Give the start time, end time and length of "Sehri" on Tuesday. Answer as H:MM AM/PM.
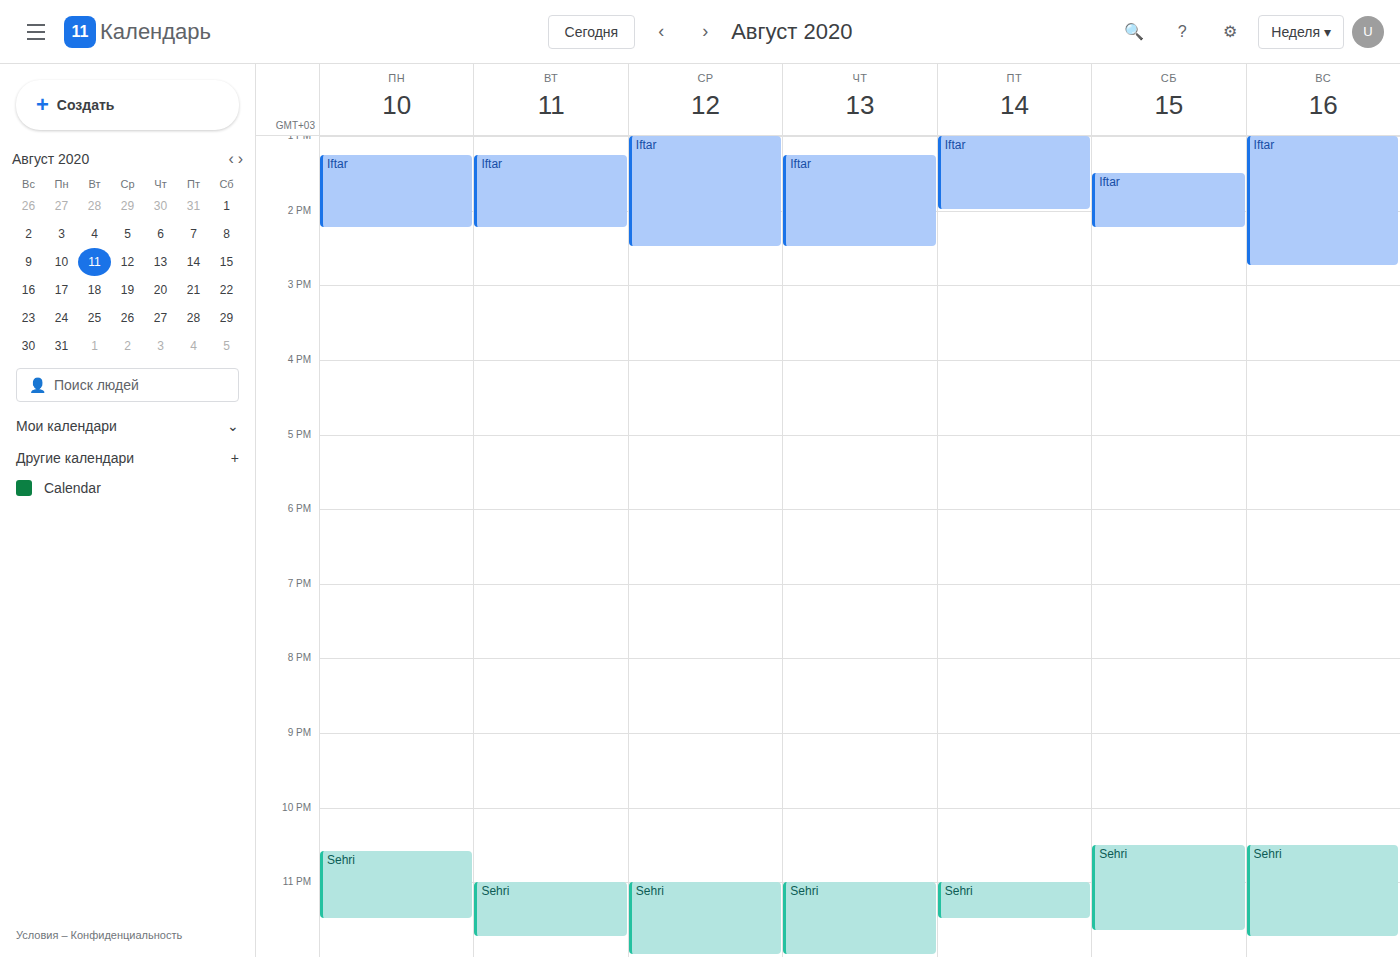
11:00 PM to 11:45 PM, 45 minutes